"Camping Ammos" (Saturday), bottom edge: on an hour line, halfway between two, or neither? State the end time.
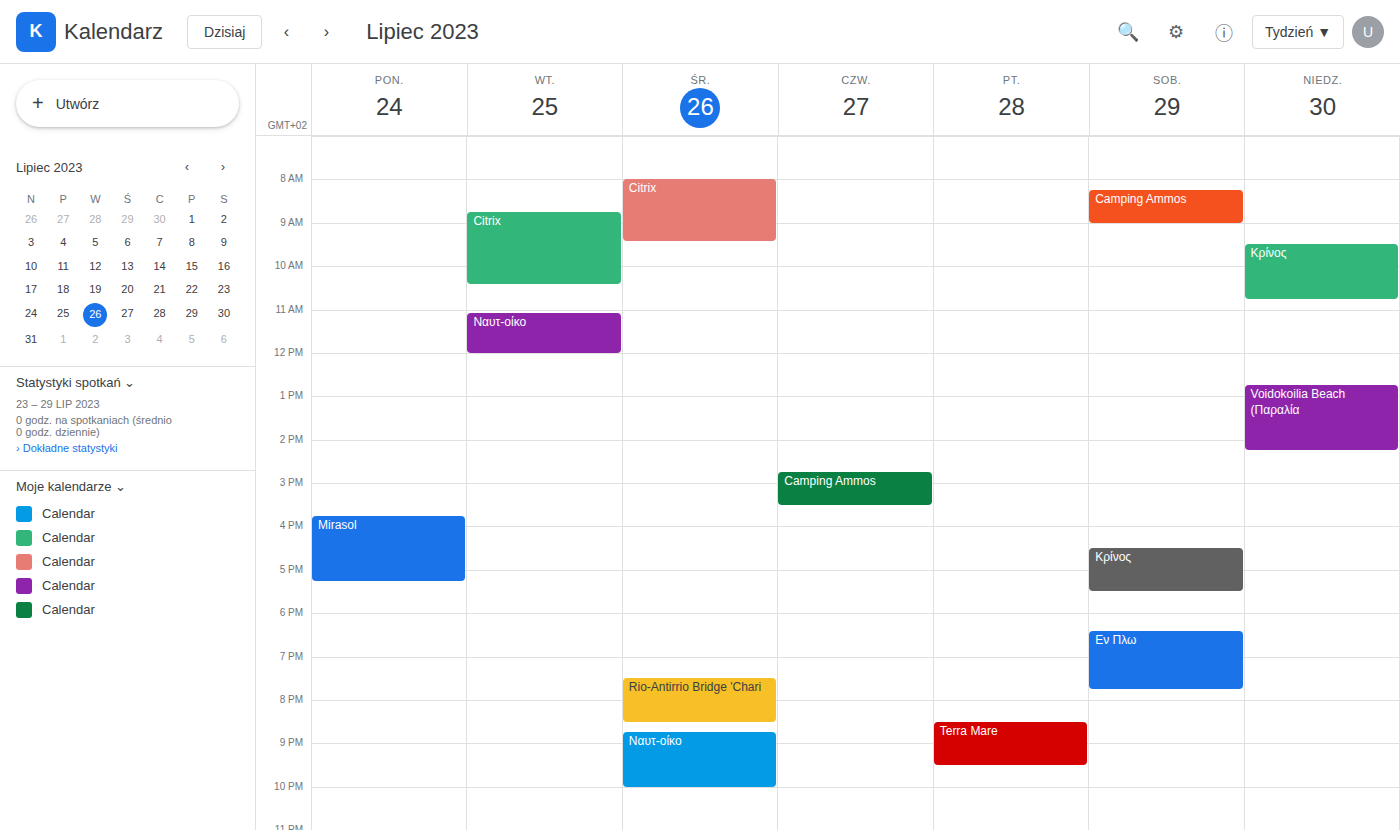
9:00 AM -- exactly on the 9 AM line.